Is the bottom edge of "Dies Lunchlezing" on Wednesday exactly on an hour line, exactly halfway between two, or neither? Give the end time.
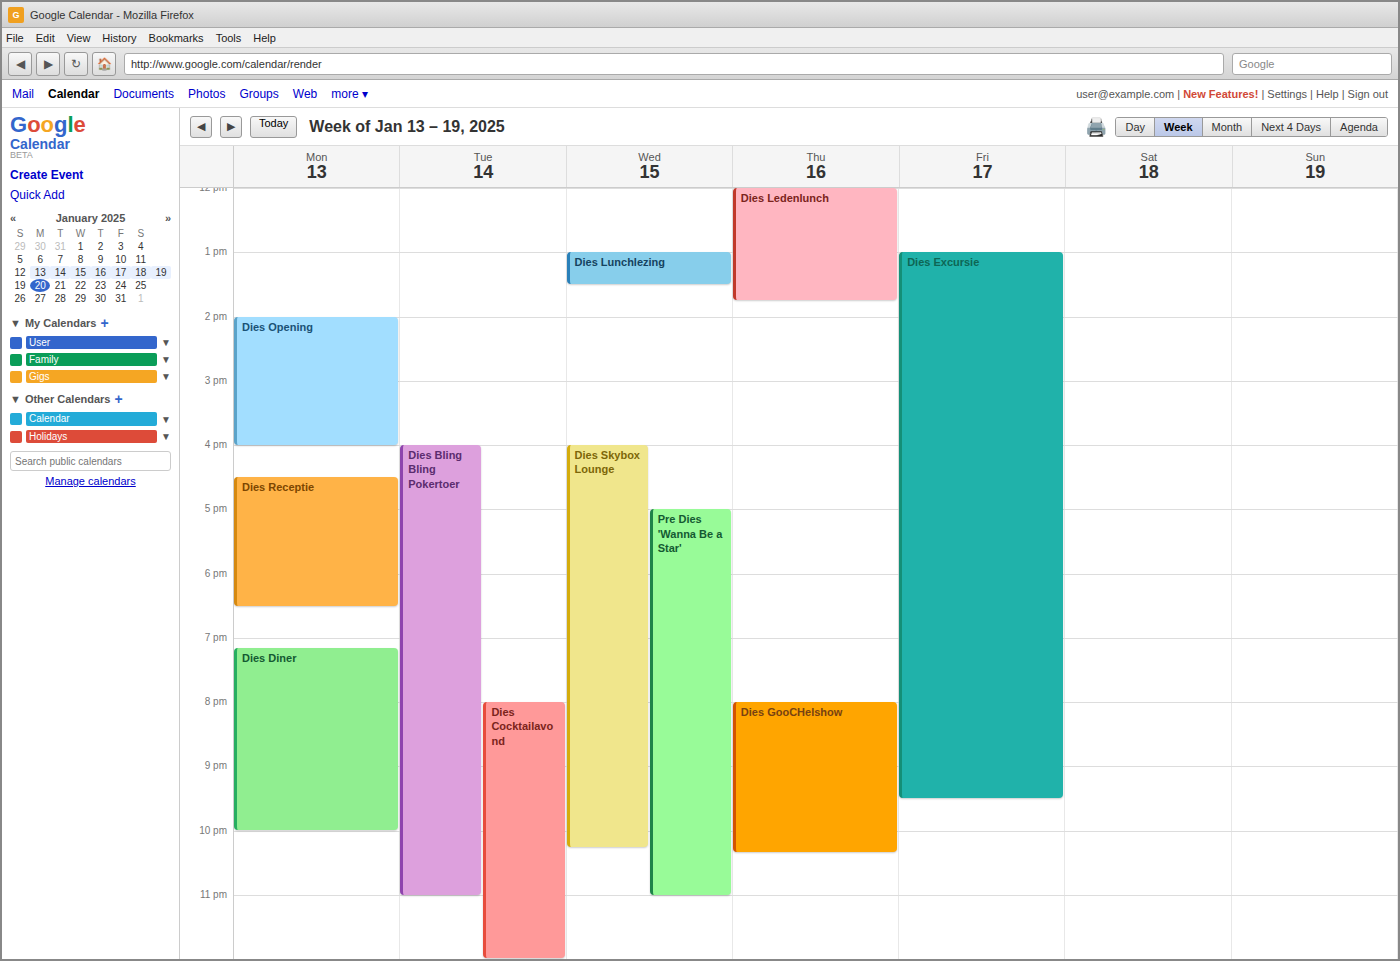
1:30 PM -- halfway between the 1 PM and 2 PM lines.